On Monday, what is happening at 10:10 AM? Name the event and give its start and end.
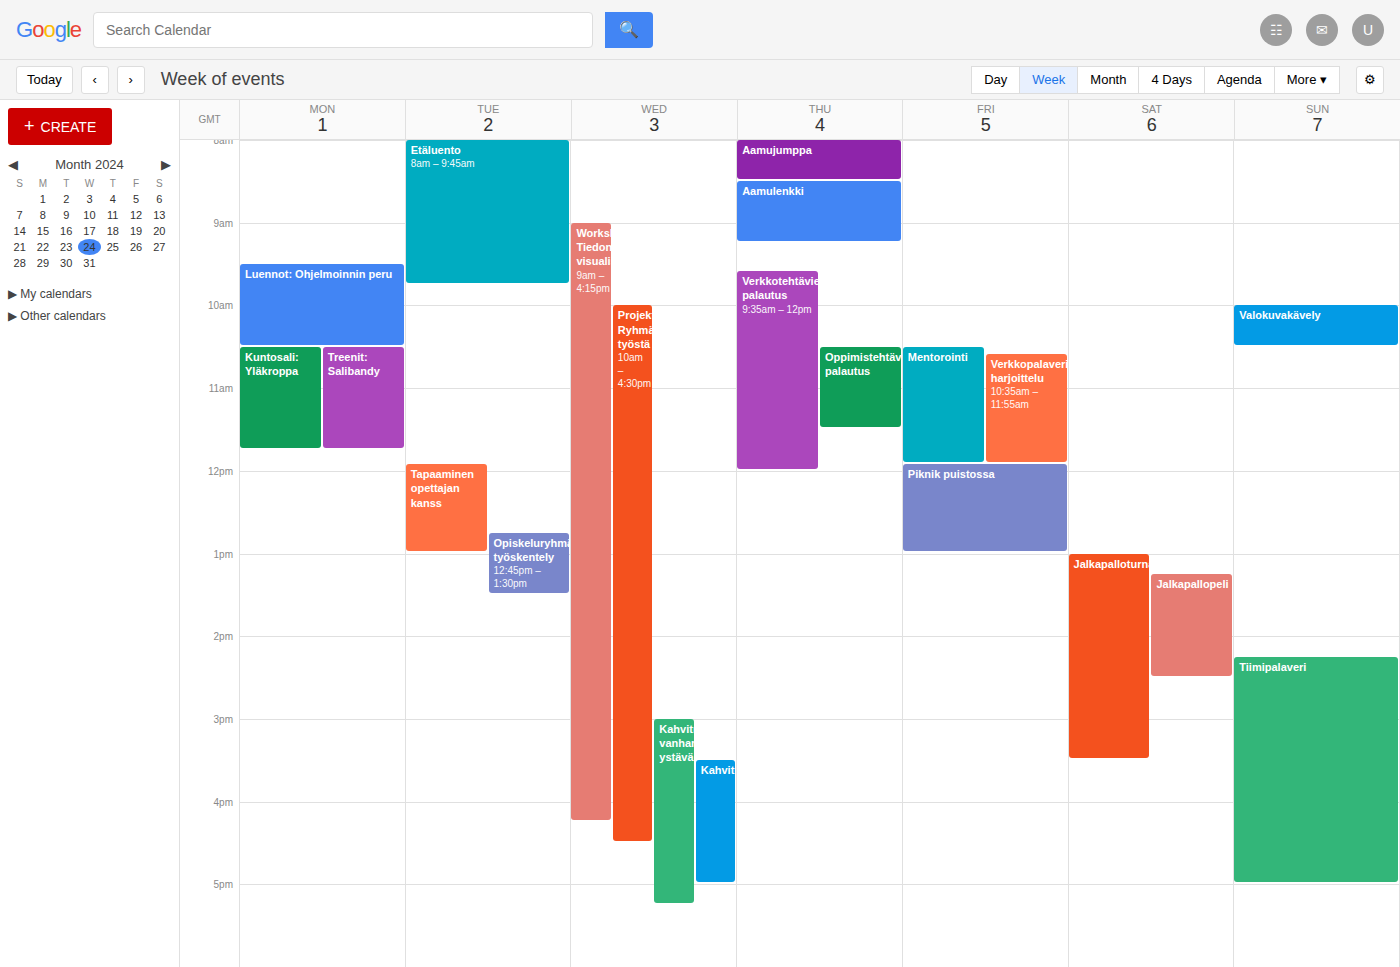
"Luennot: Ohjelmoinnin peru", 9:30 AM to 10:30 AM